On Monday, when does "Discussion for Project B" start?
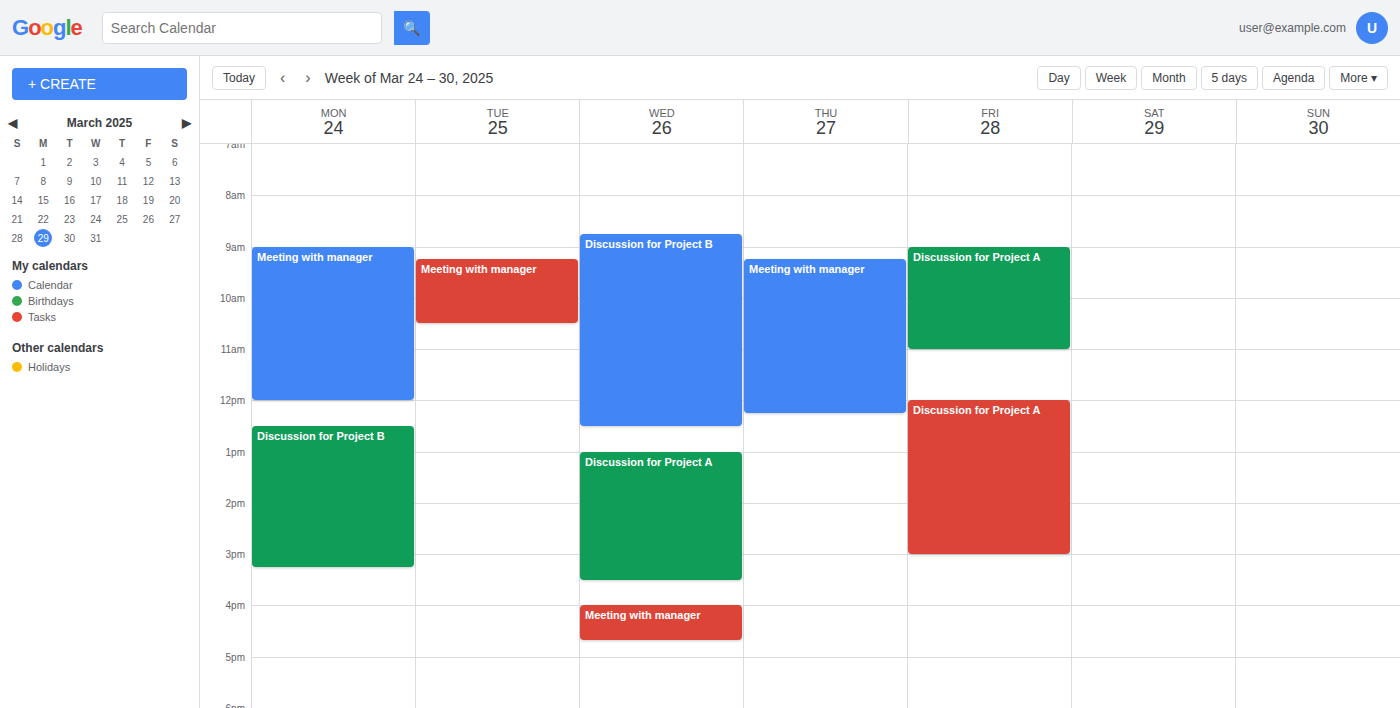
12:30 PM